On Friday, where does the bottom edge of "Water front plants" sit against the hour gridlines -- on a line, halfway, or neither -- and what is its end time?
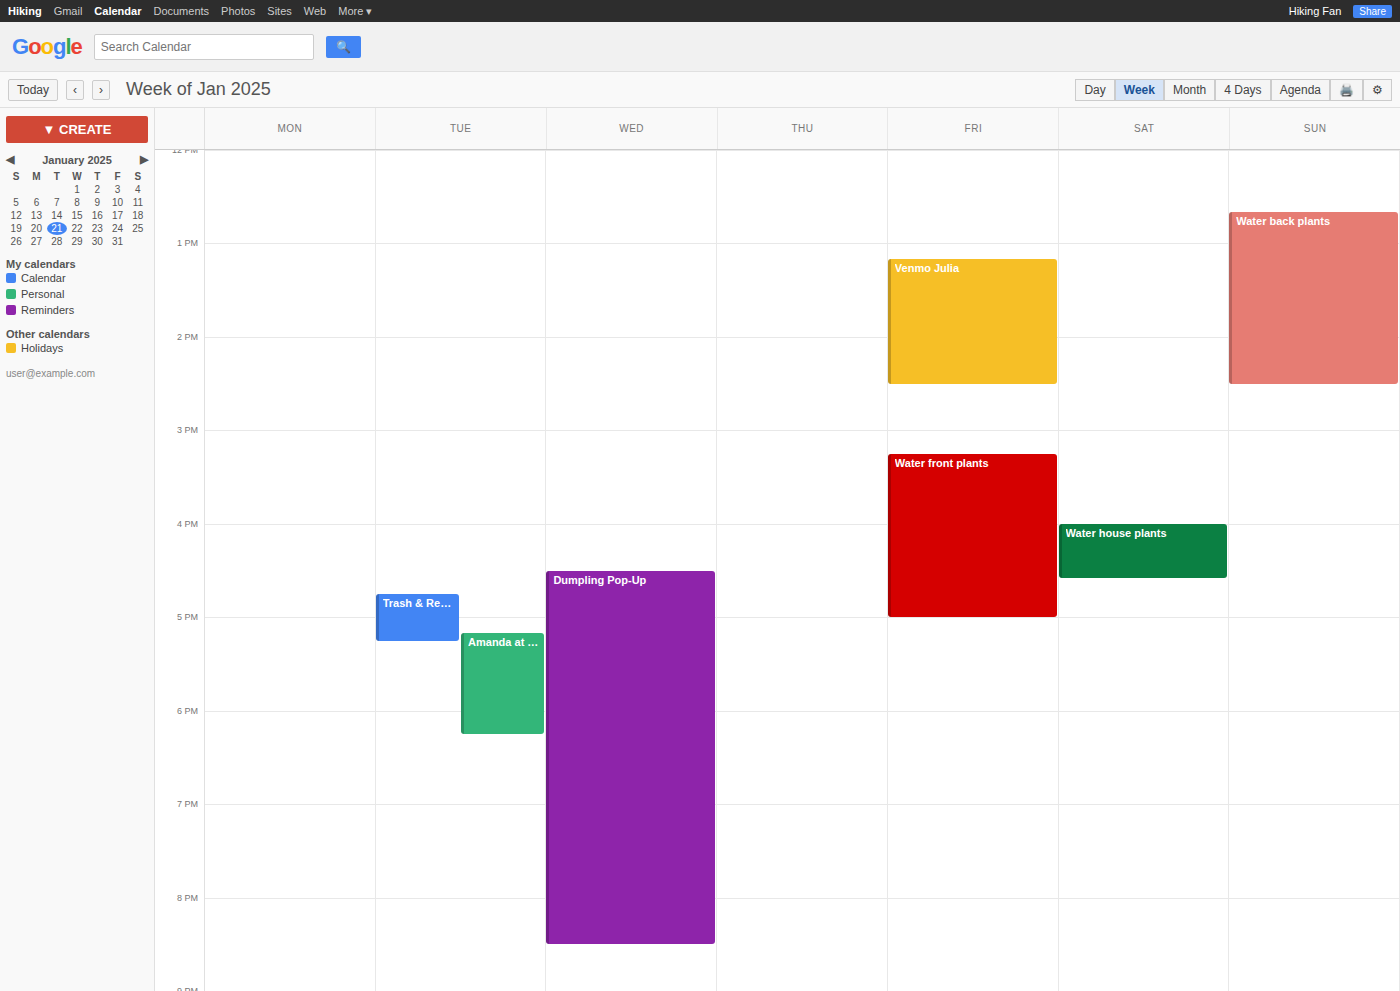
5:00 PM -- exactly on the 5 PM line.